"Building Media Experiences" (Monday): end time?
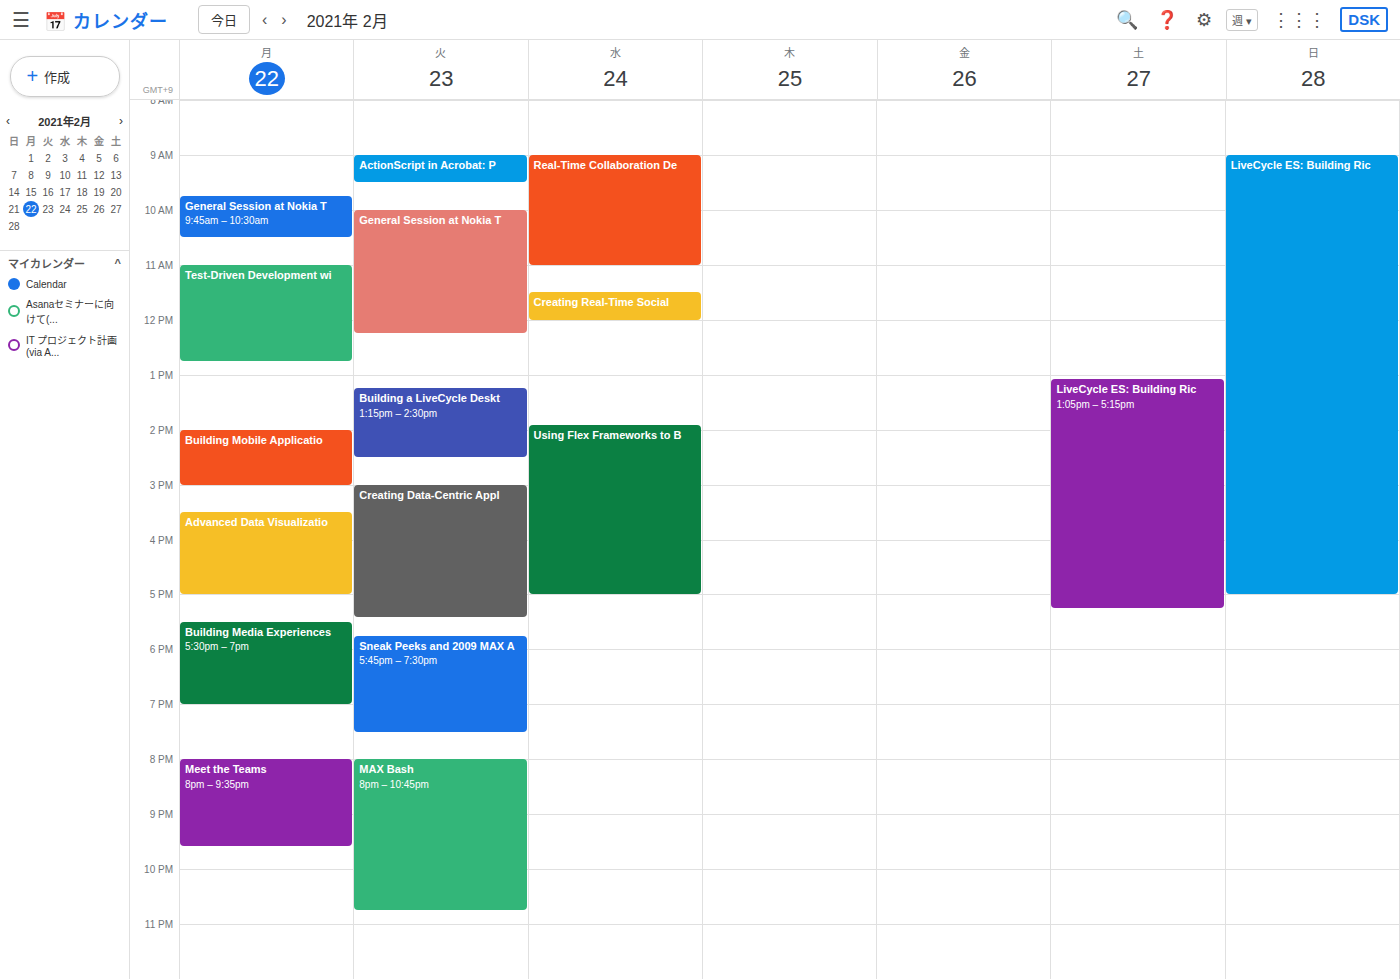
7:00 PM